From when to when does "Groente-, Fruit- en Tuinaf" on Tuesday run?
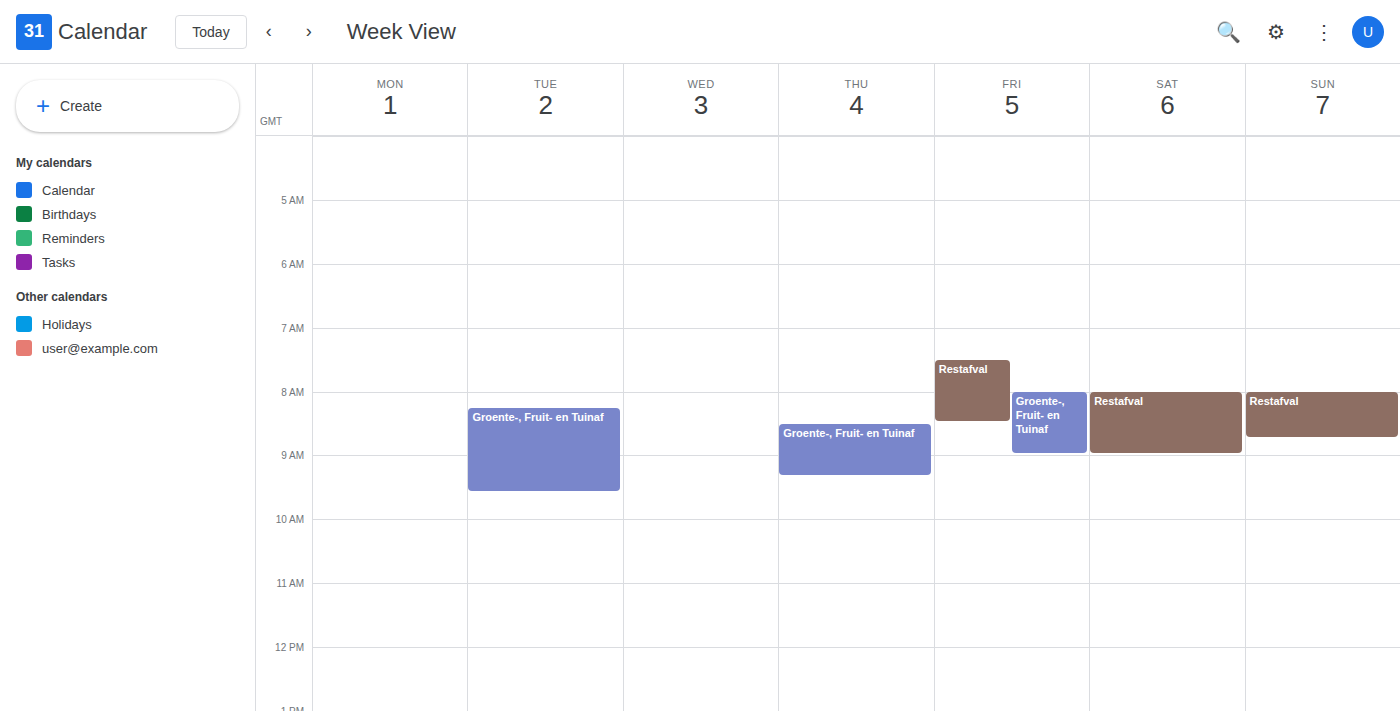
8:15 AM to 9:35 AM